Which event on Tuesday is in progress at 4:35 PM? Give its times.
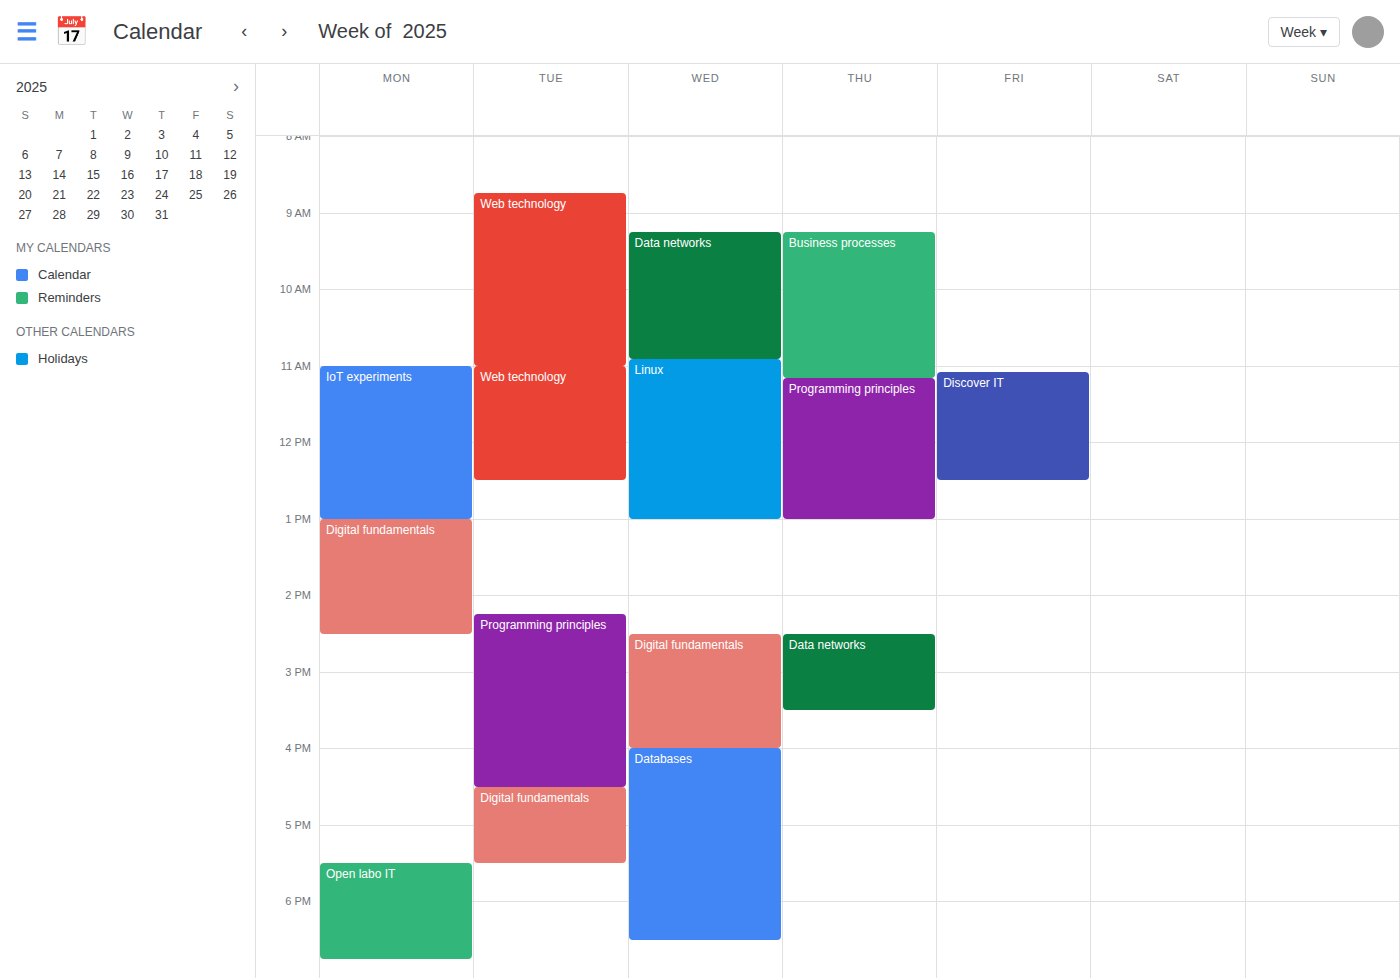
"Digital fundamentals", 4:30 PM to 5:30 PM